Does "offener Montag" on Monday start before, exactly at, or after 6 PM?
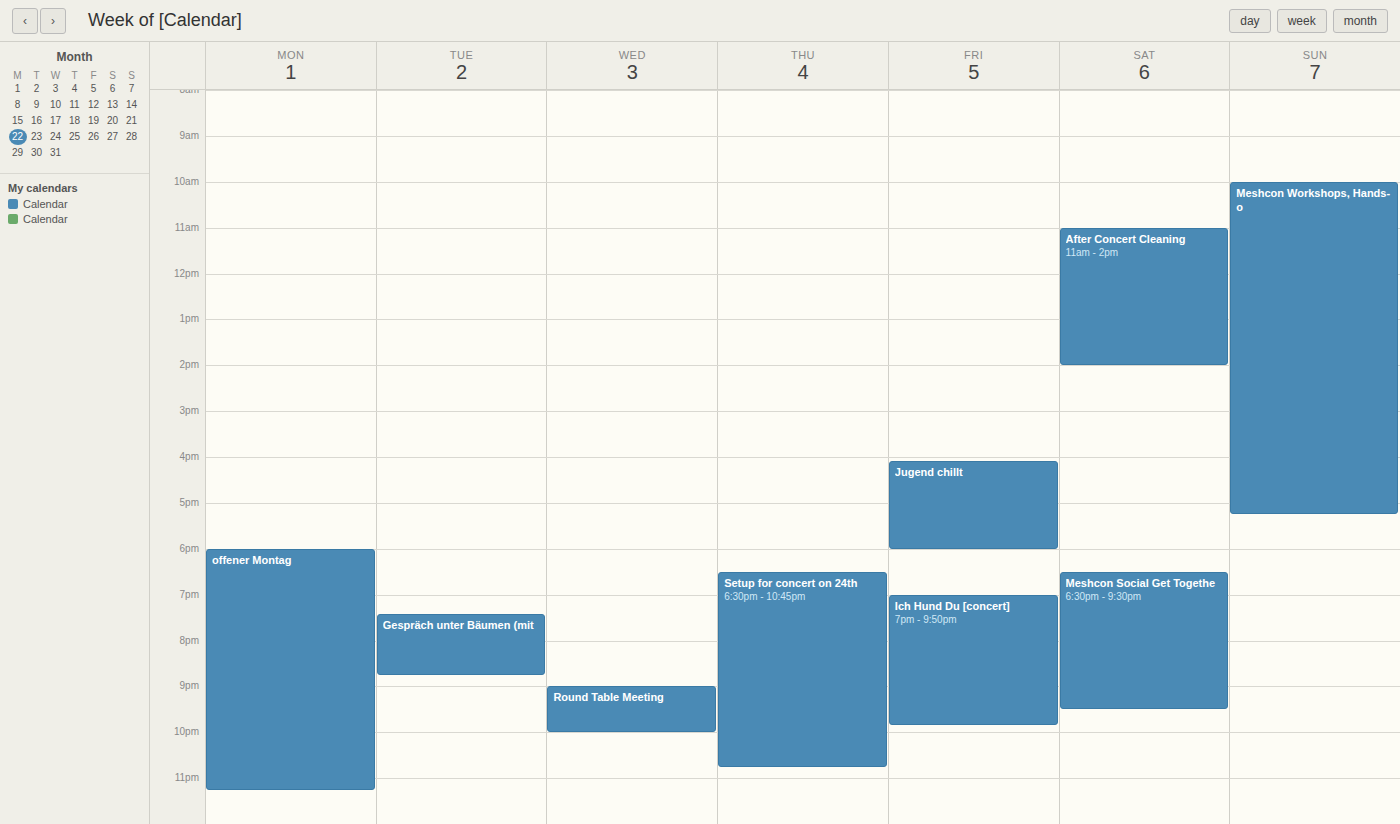
6:00 PM -- exactly at 6 PM, on the 6 PM line.